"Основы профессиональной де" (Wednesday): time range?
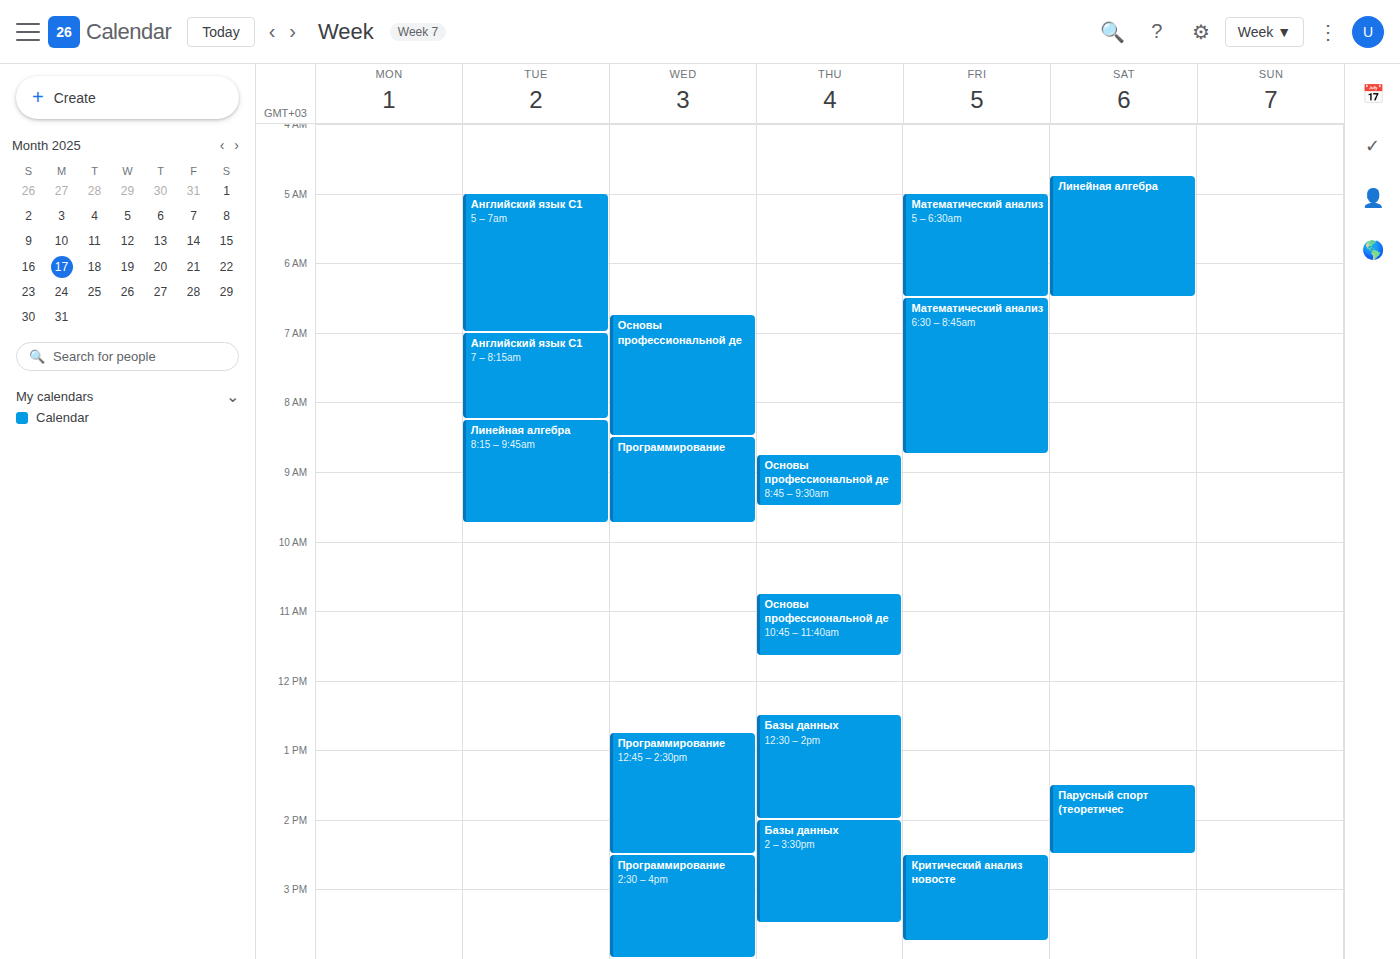
6:45 AM to 8:30 AM